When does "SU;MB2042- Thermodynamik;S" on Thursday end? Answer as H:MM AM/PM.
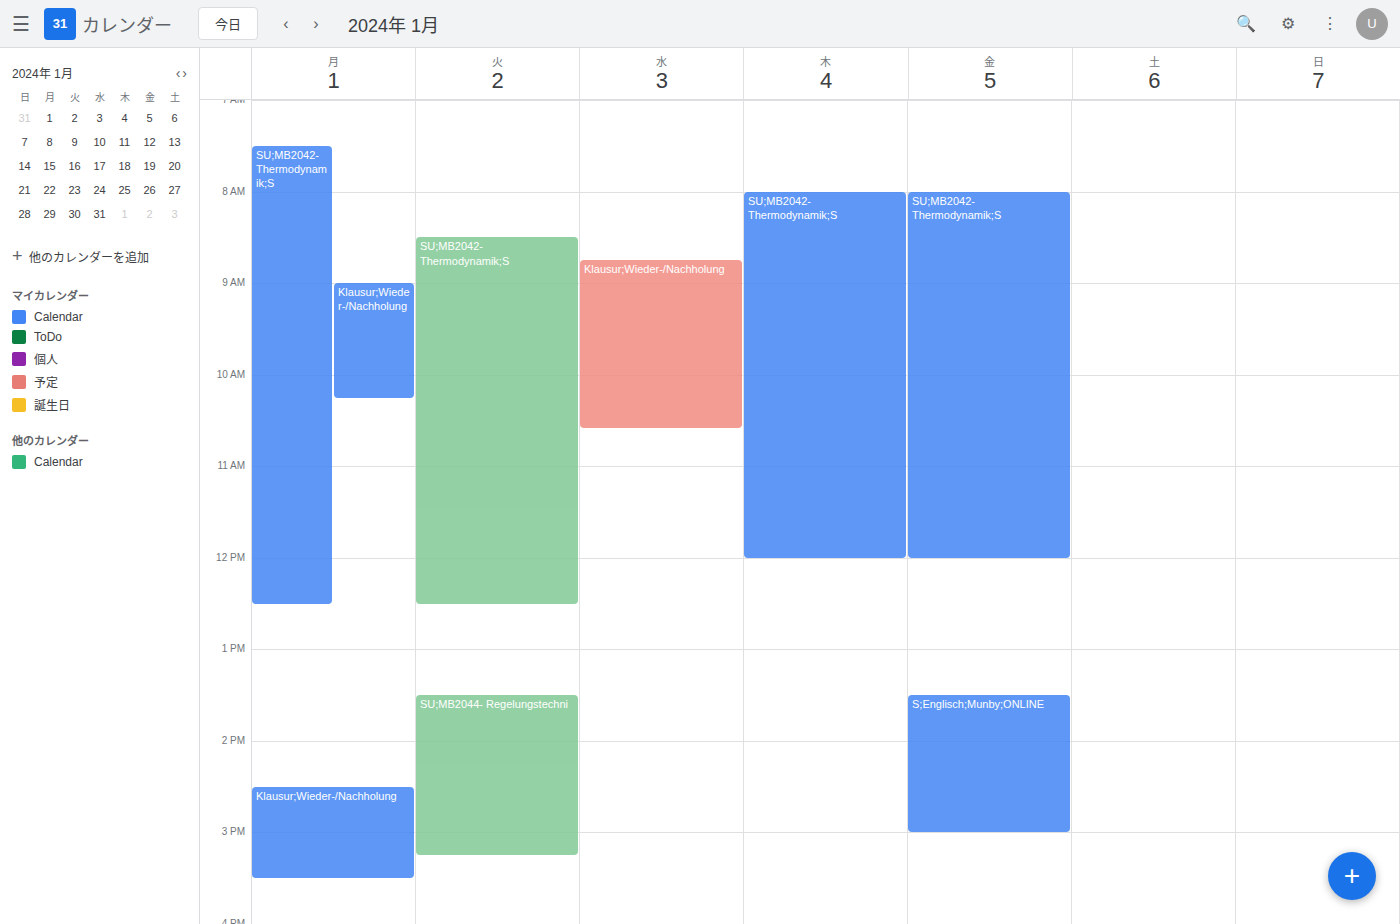
12:00 PM